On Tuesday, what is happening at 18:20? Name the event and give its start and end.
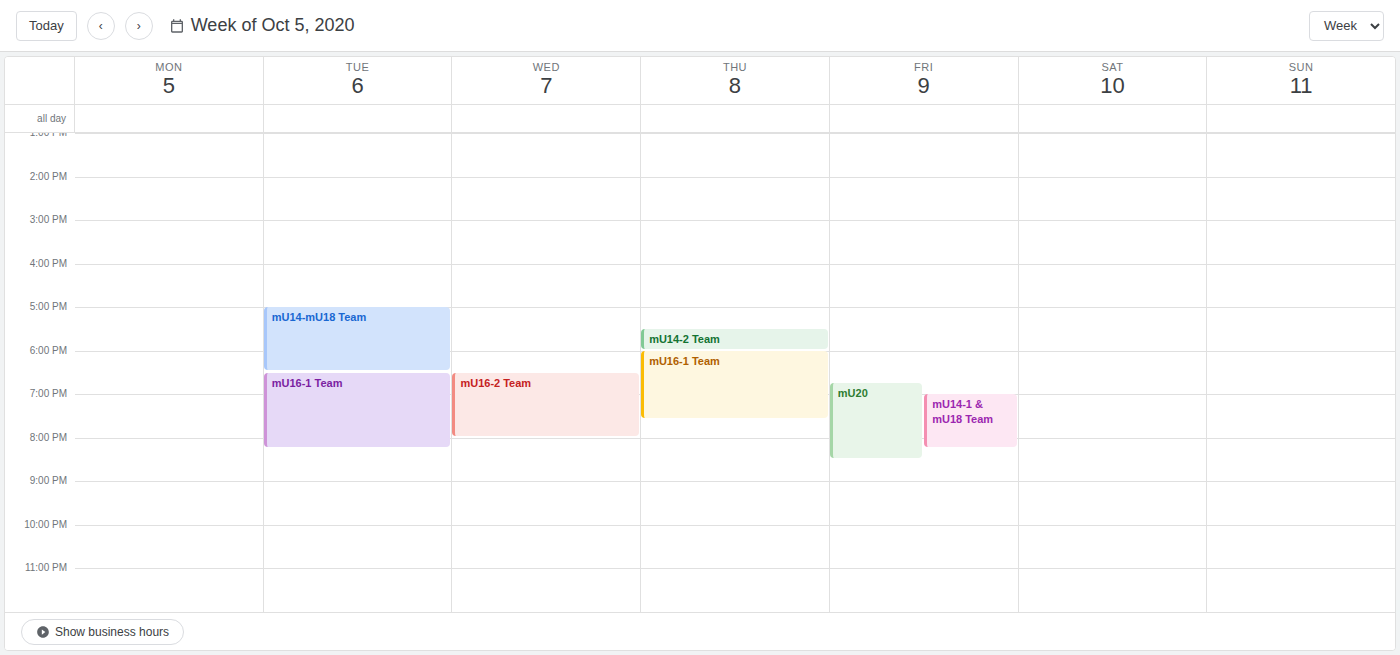
"mU14-mU18 Team", 17:00 to 18:30